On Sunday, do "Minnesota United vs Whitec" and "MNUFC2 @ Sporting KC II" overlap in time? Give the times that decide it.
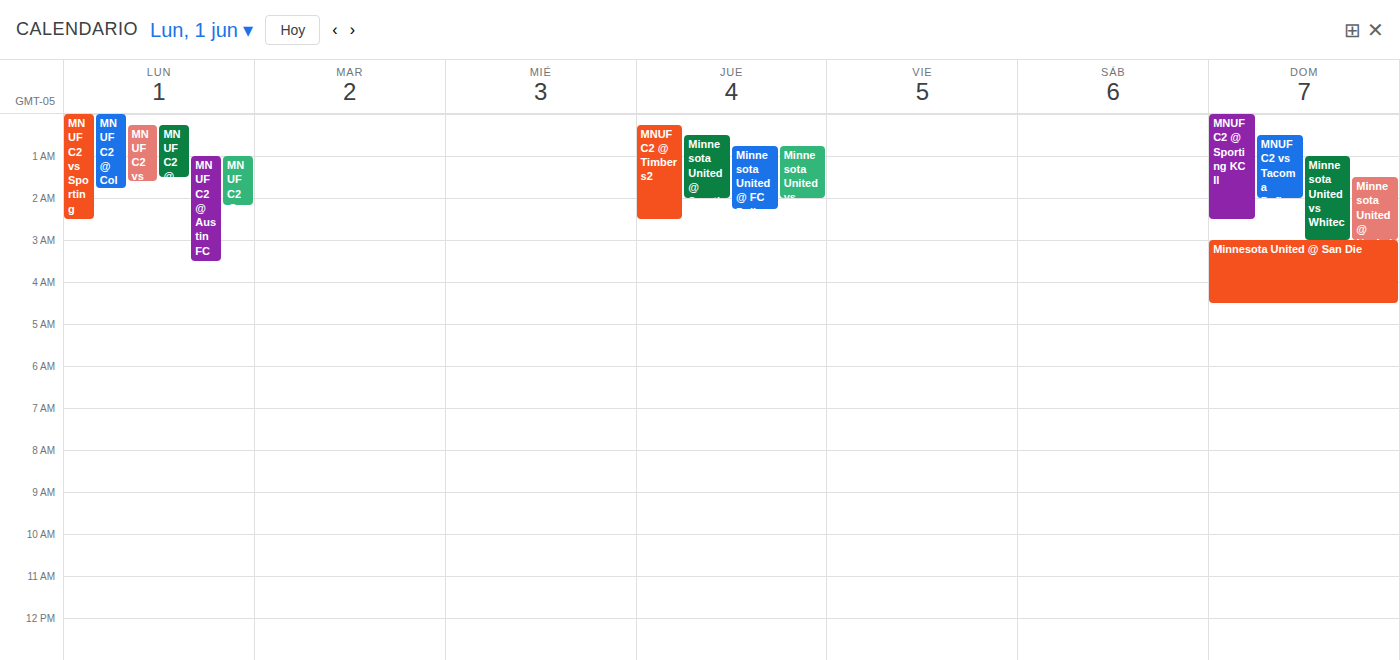
"Minnesota United vs Whitec" starts at 1:00 AM, before "MNUFC2 @ Sporting KC II" ends at 2:30 AM -- they overlap.